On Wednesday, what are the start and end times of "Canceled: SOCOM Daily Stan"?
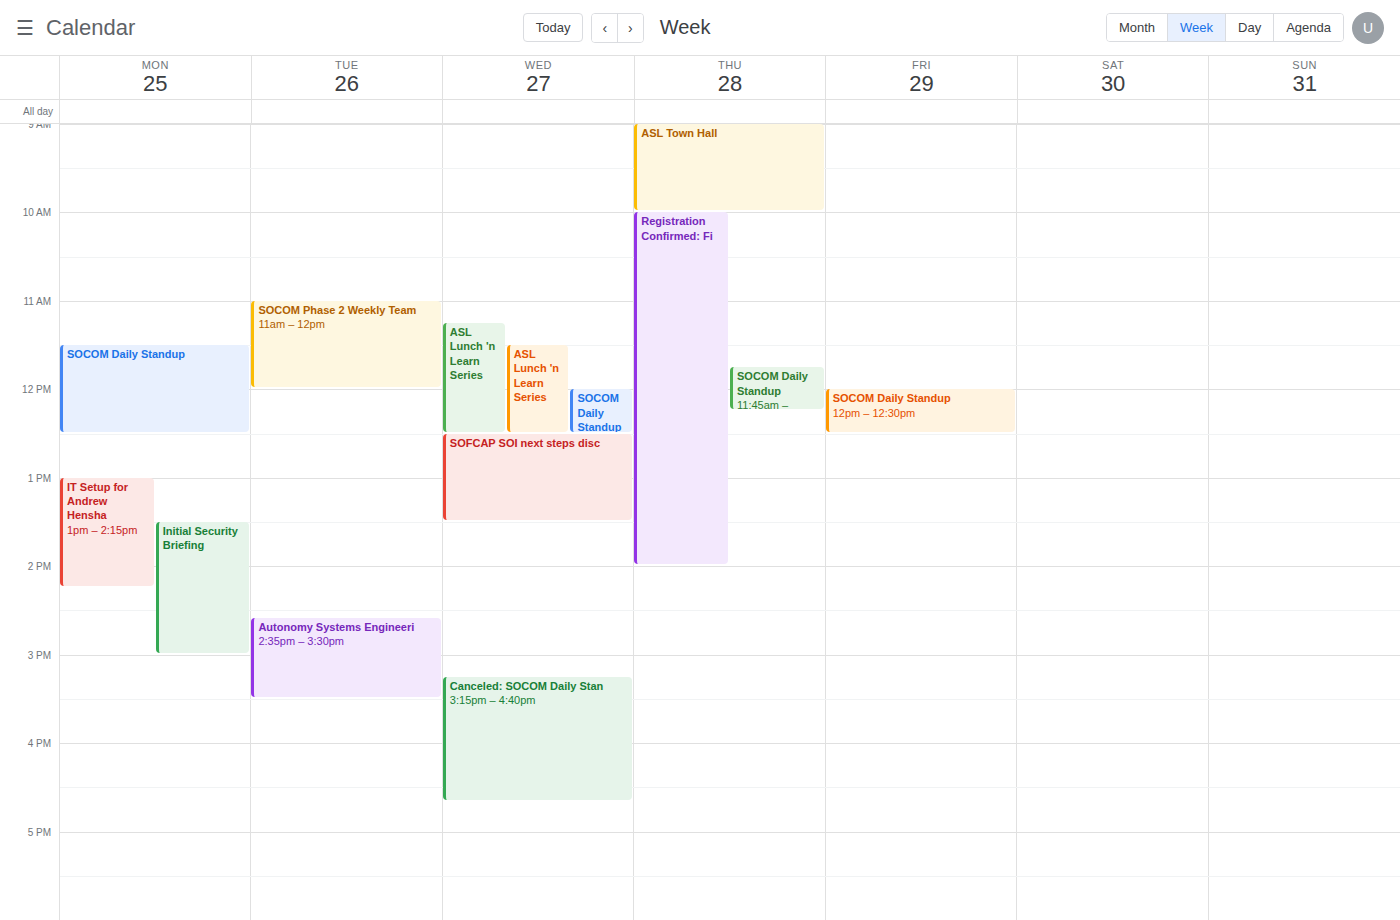
3:15 PM to 4:40 PM